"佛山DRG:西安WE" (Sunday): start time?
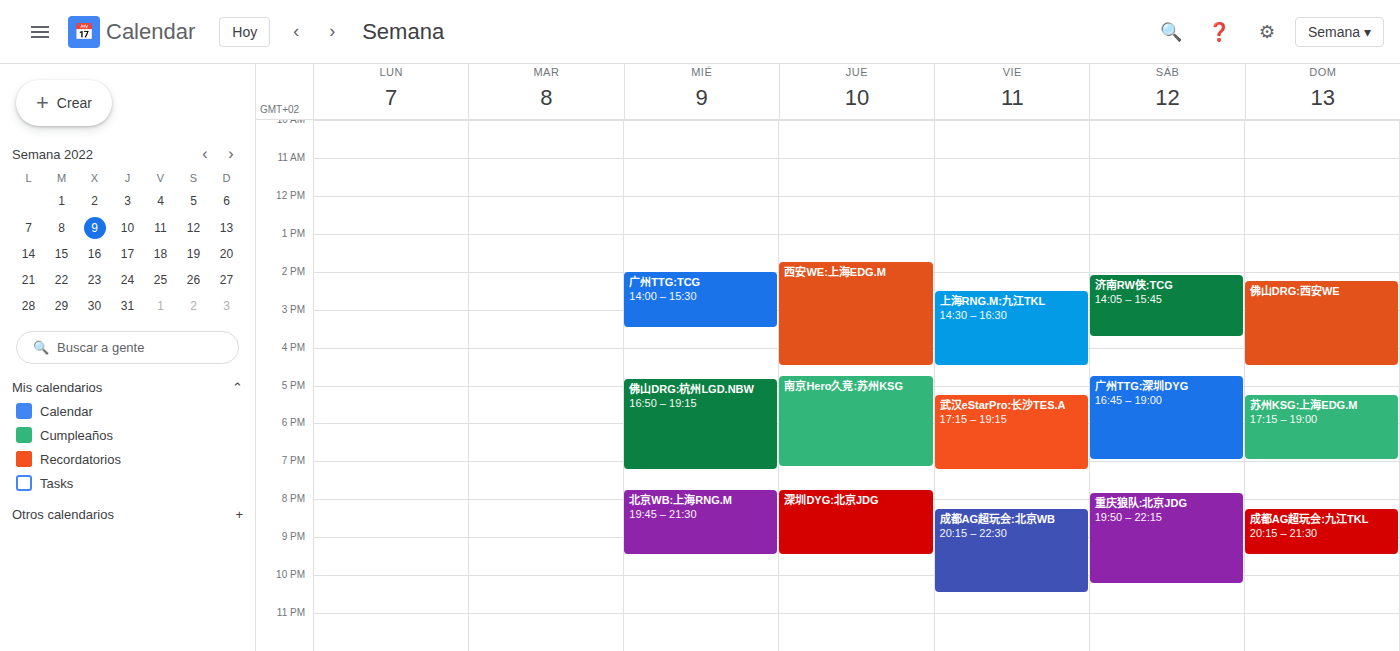
2:15 PM